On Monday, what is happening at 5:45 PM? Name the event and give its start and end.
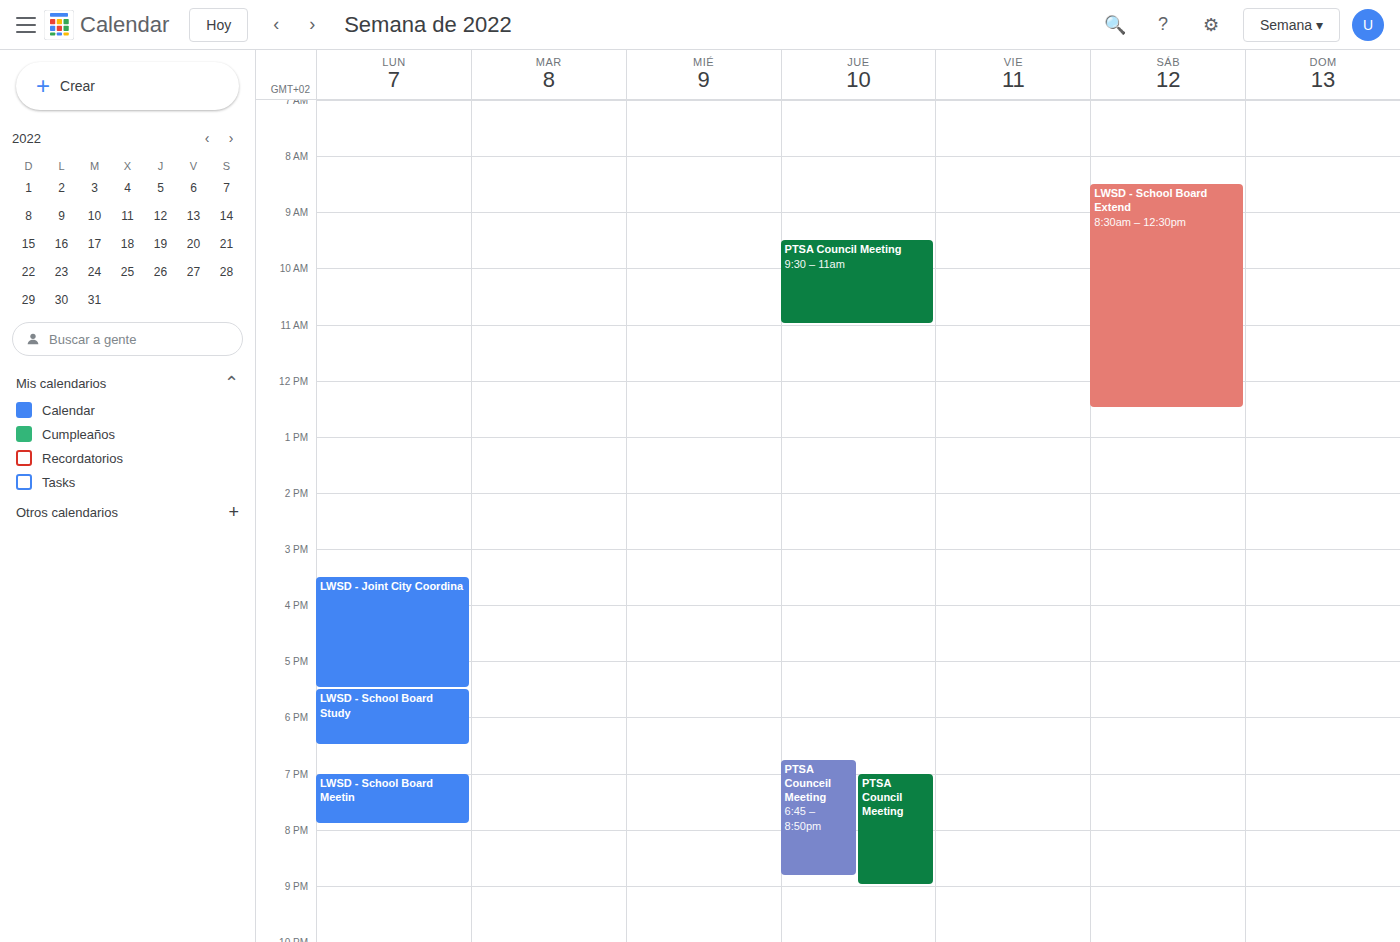
"LWSD - School Board Study", 5:30 PM to 6:30 PM